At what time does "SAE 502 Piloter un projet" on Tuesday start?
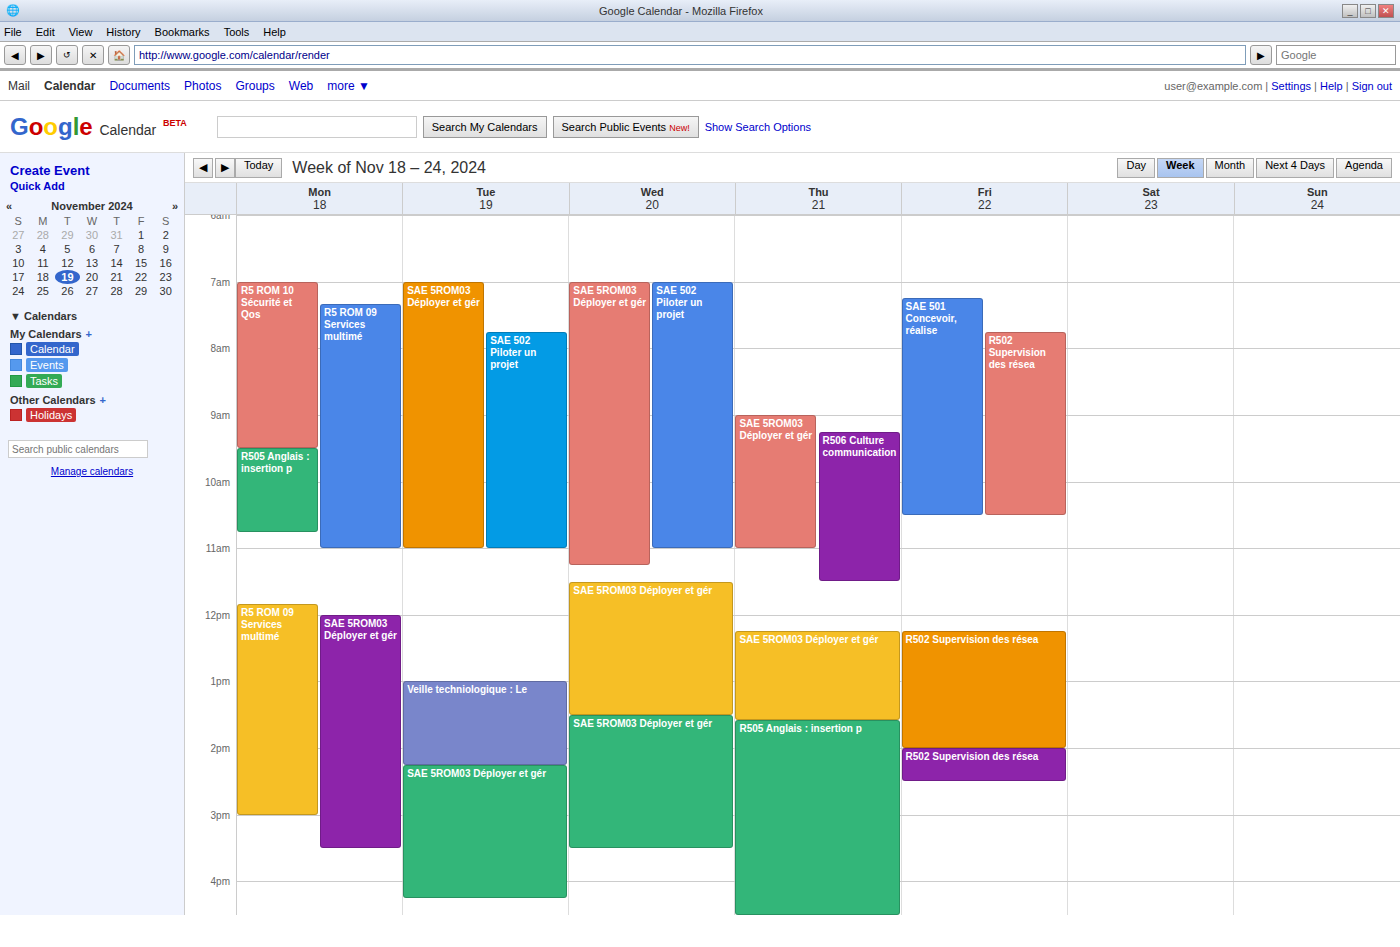
7:45 AM